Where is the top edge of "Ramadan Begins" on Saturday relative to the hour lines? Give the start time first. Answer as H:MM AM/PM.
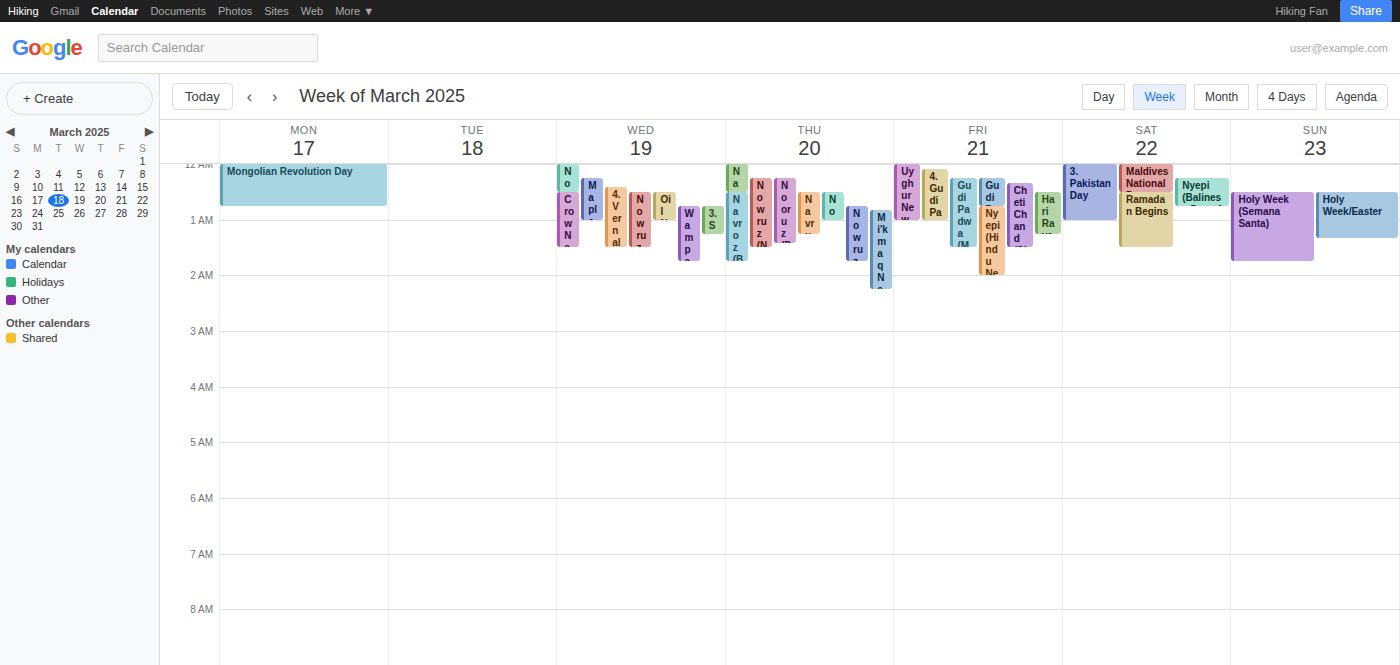
12:30 AM -- halfway between the 12 AM and 1 AM lines.